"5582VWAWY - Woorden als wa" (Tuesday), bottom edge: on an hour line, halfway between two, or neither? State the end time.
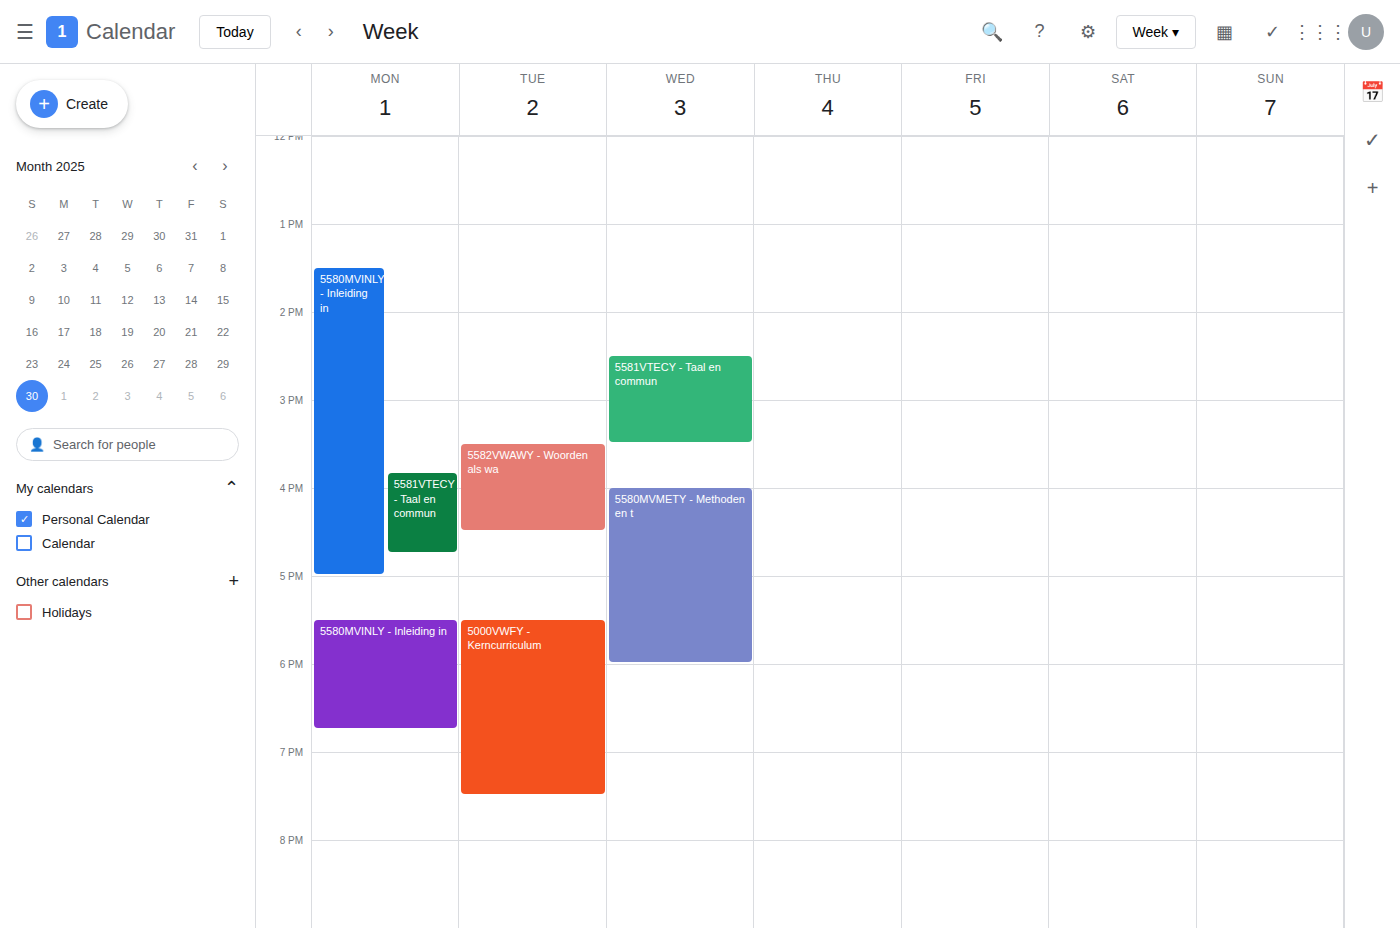
4:30 PM -- halfway between the 4 PM and 5 PM lines.